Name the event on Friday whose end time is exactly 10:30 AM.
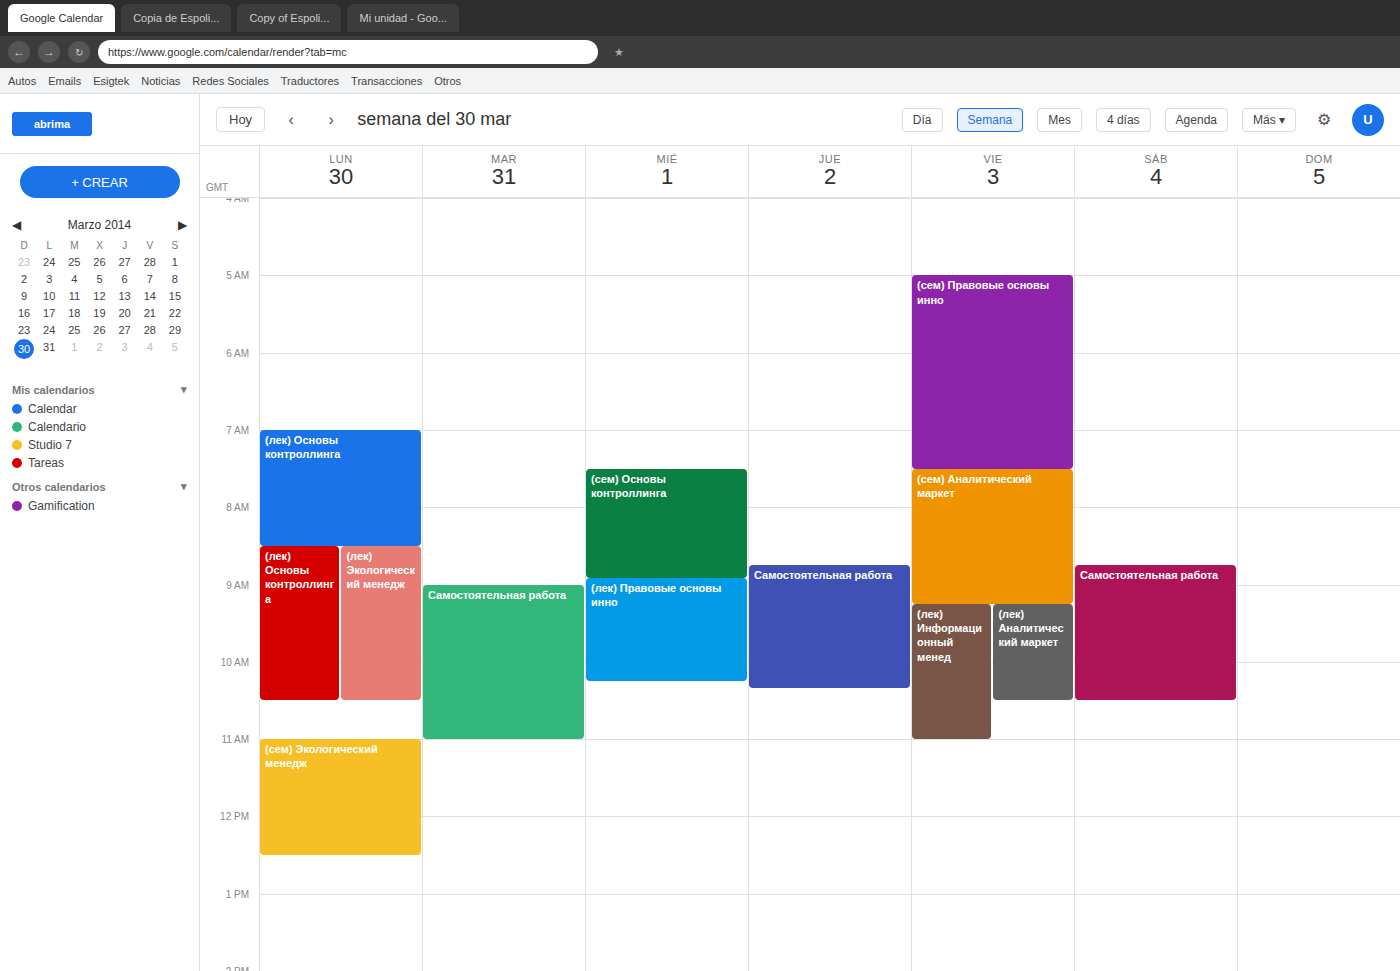
"(лек) Аналитический маркет"